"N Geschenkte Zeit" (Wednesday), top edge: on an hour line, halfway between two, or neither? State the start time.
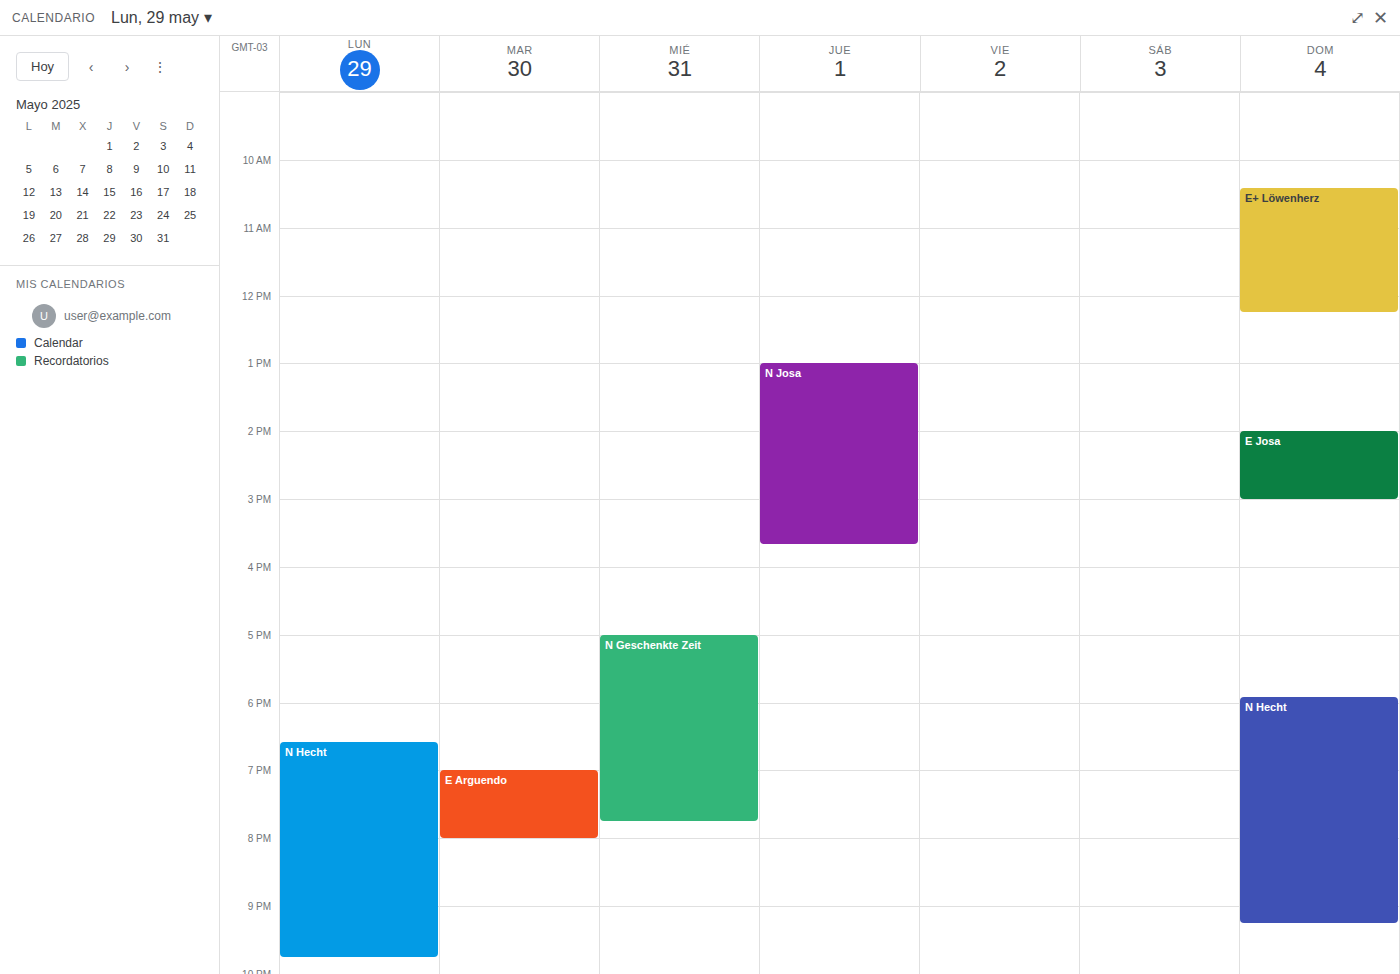
5:00 PM -- exactly on the 5 PM line.